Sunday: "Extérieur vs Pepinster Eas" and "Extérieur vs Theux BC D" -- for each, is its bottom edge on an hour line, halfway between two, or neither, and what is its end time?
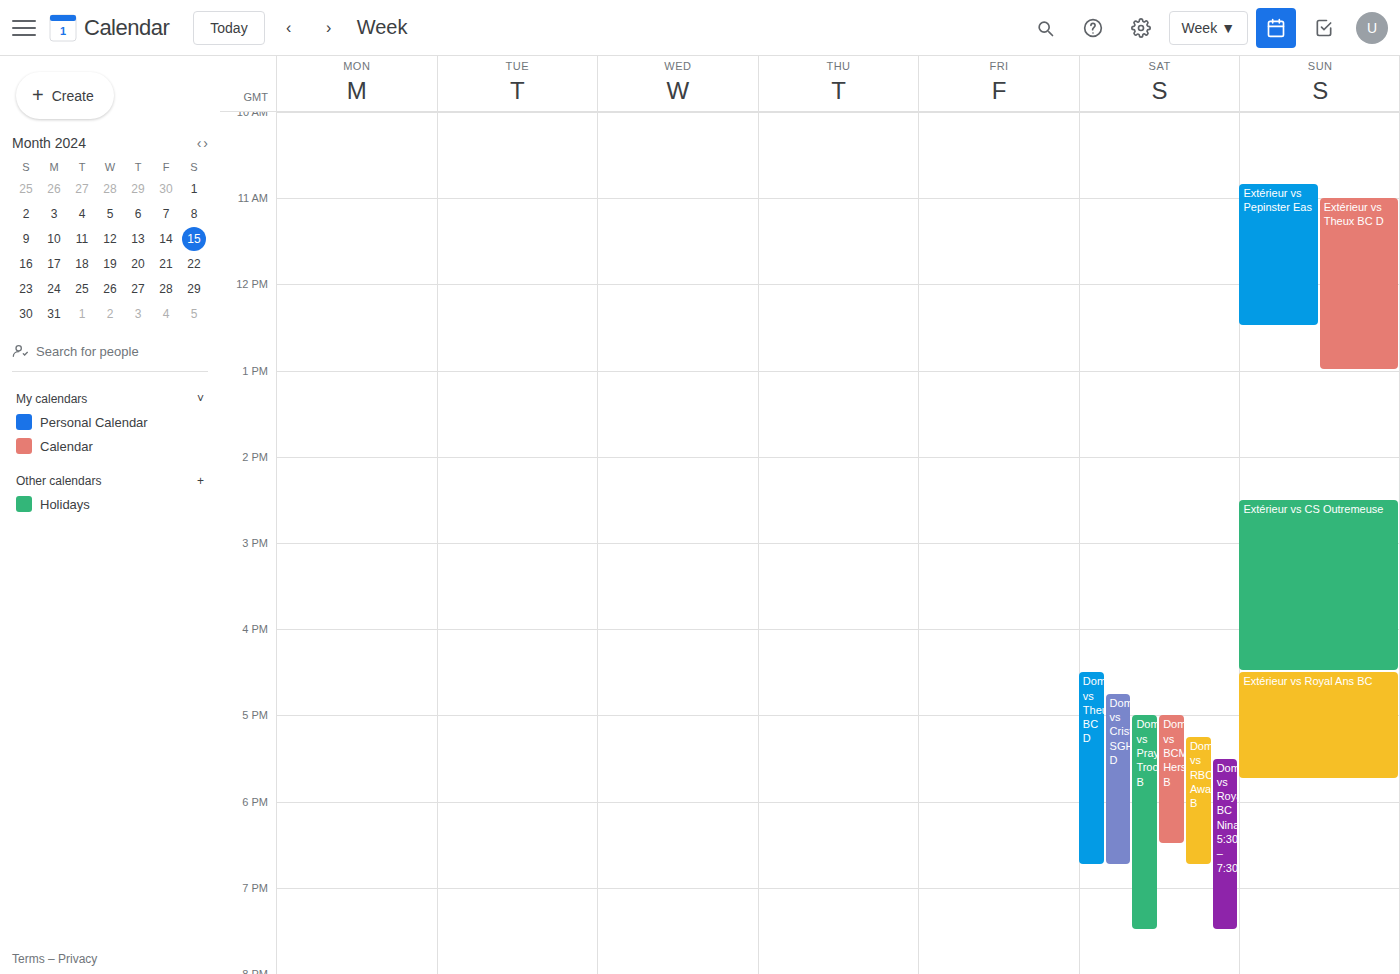
"Extérieur vs Pepinster Eas": 12:30 PM, halfway between the 12 PM and 1 PM lines. "Extérieur vs Theux BC D": 1:00 PM, exactly on the 1 PM line.